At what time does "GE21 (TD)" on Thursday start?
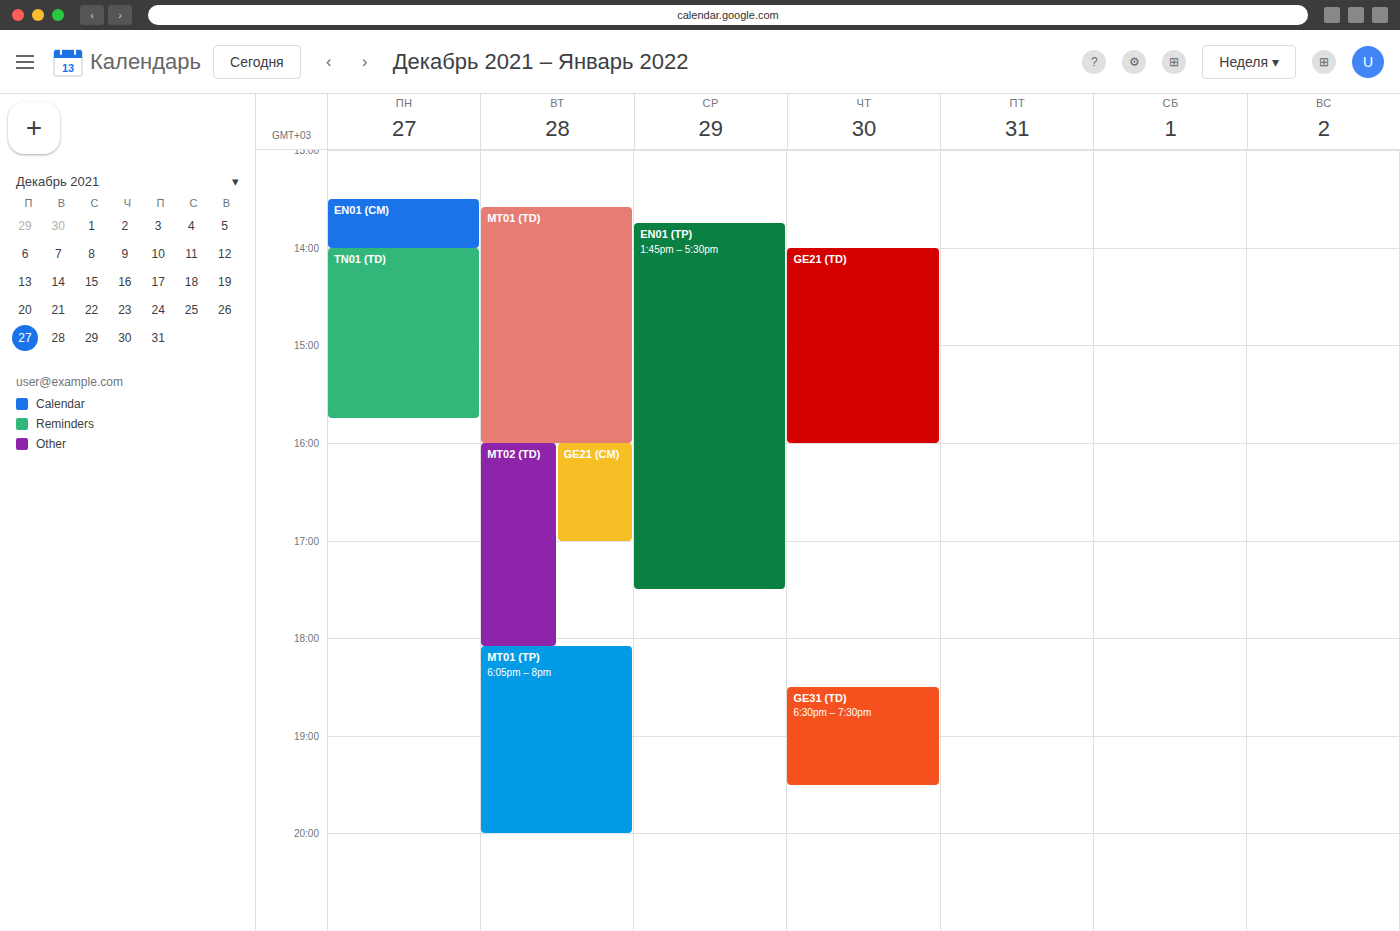
2:00 PM